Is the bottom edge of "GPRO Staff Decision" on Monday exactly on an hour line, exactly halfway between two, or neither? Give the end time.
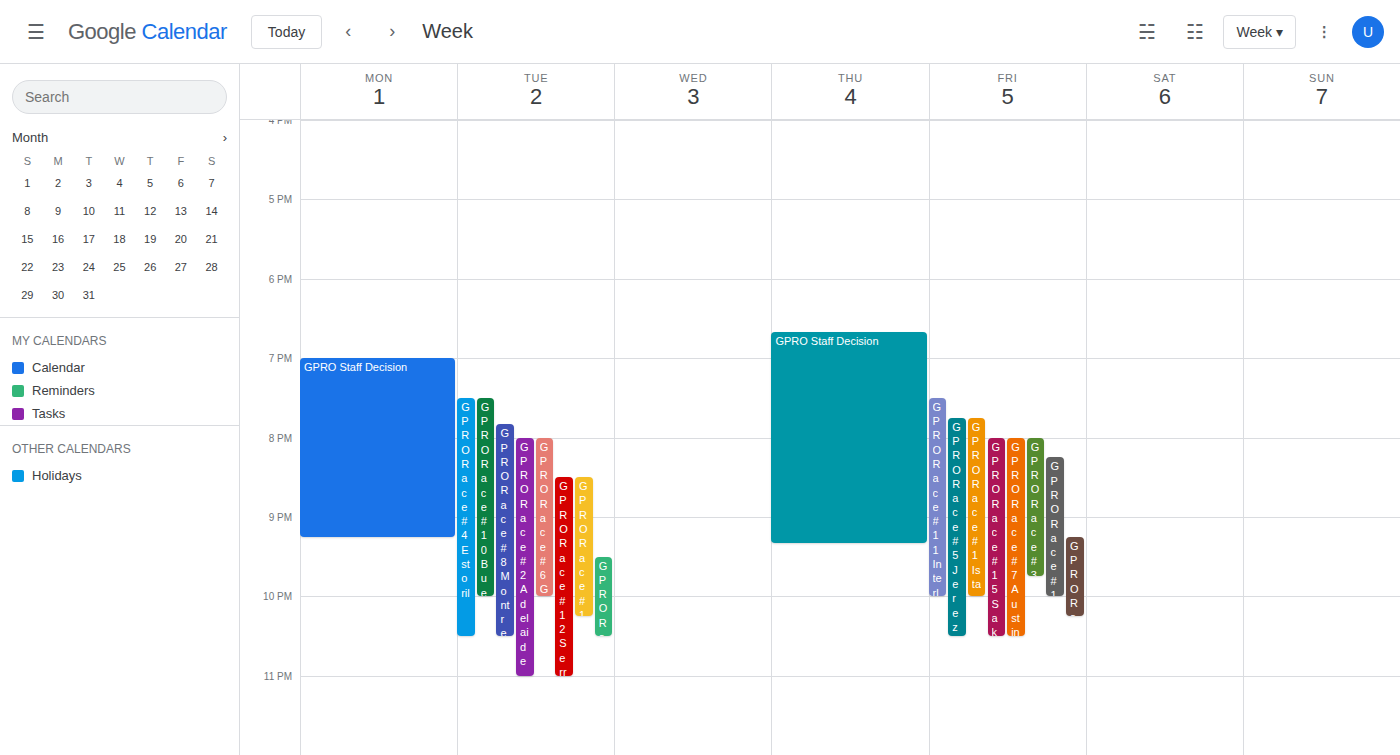
9:15 PM -- neither: a quarter of the way from the 9 PM line to the 10 PM line.